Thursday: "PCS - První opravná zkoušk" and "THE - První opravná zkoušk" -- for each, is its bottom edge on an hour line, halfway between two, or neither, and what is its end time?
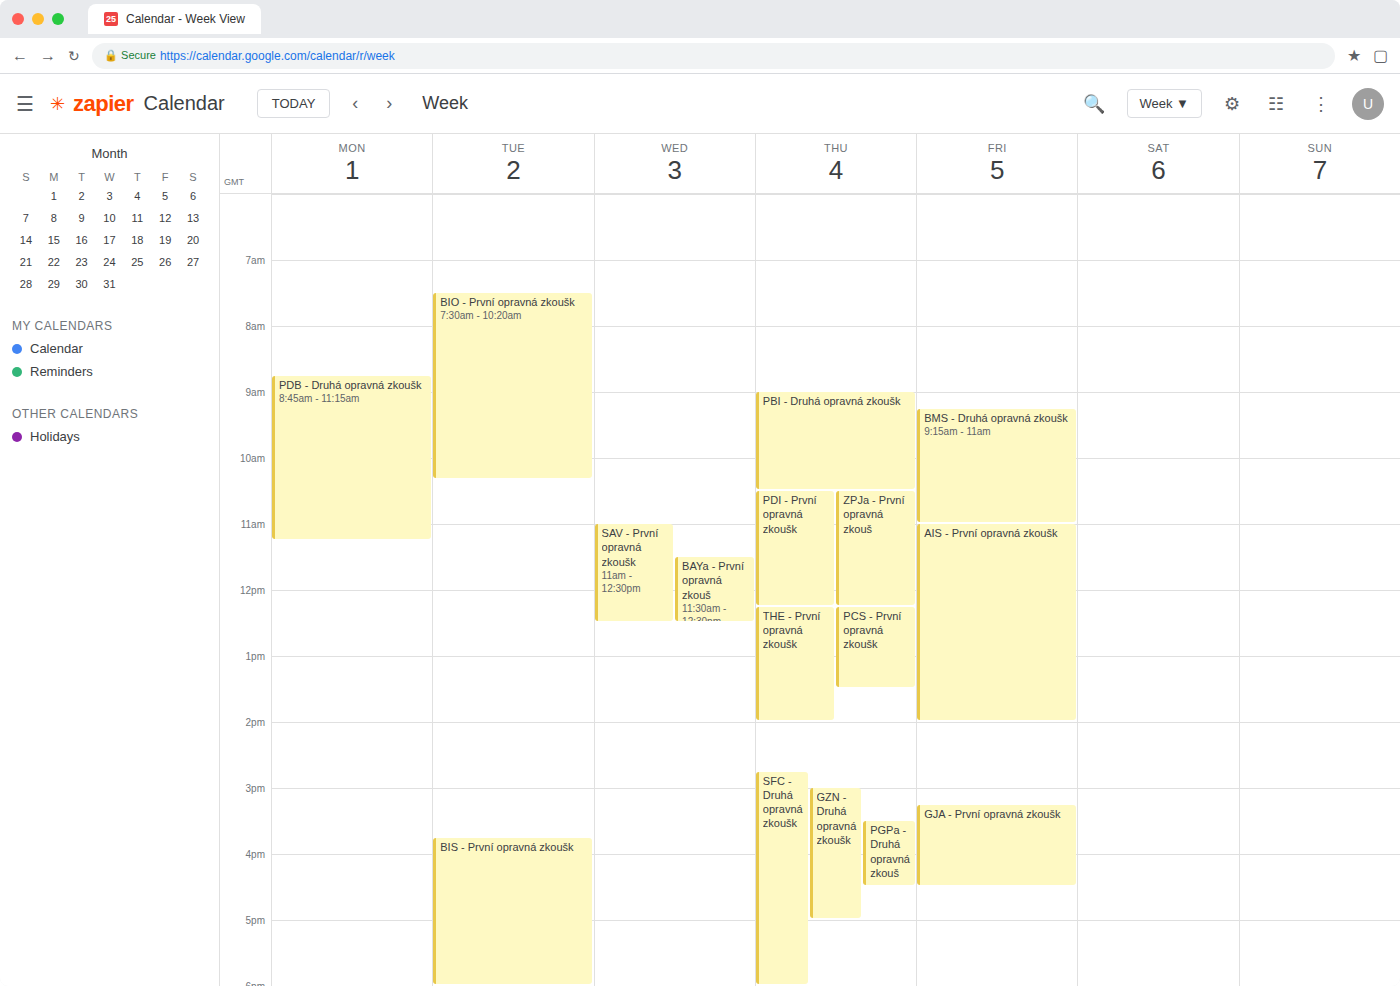
"PCS - První opravná zkoušk": 1:30 PM, halfway between the 1 PM and 2 PM lines. "THE - První opravná zkoušk": 2:00 PM, exactly on the 2 PM line.